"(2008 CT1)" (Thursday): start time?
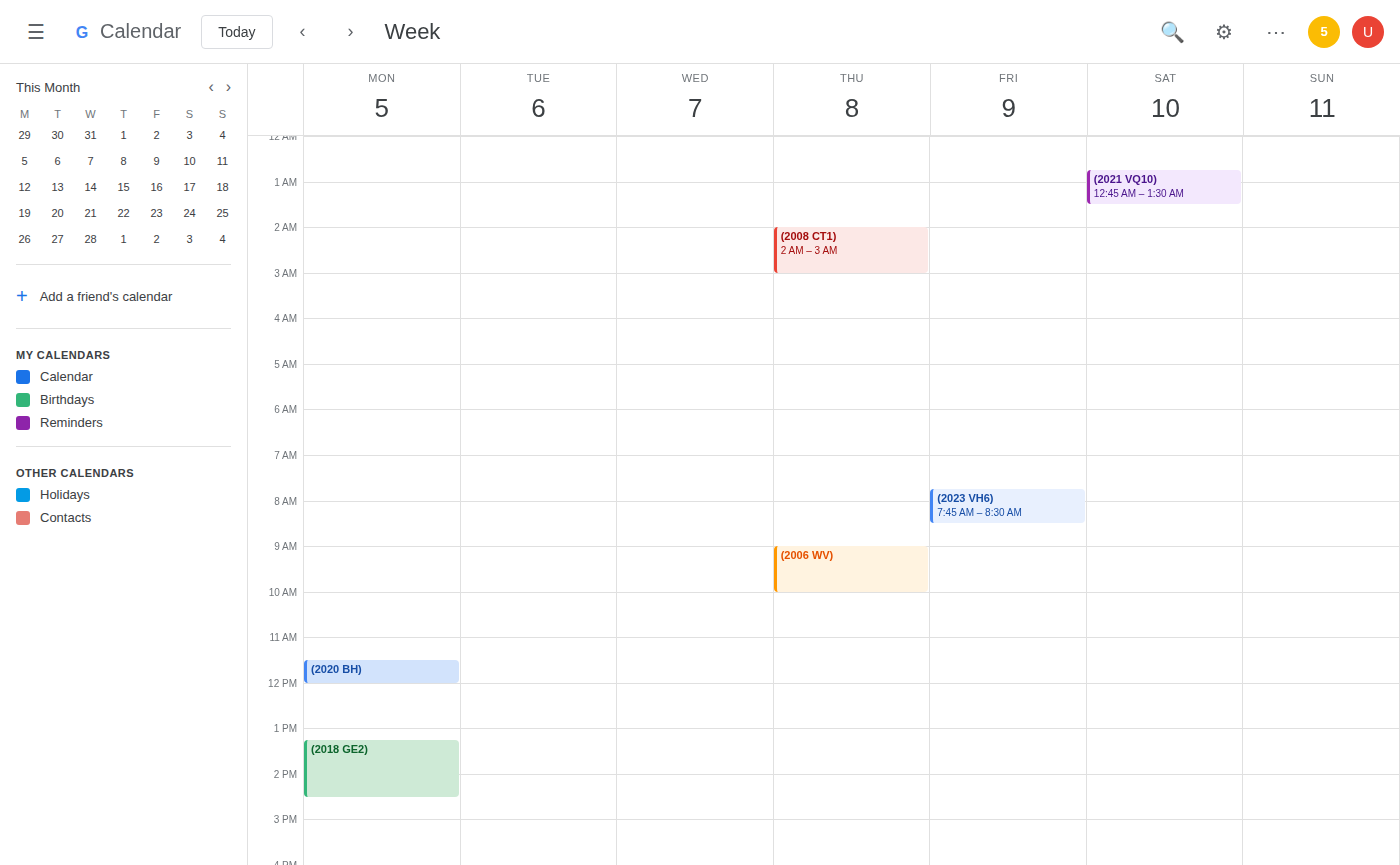
2:00 AM